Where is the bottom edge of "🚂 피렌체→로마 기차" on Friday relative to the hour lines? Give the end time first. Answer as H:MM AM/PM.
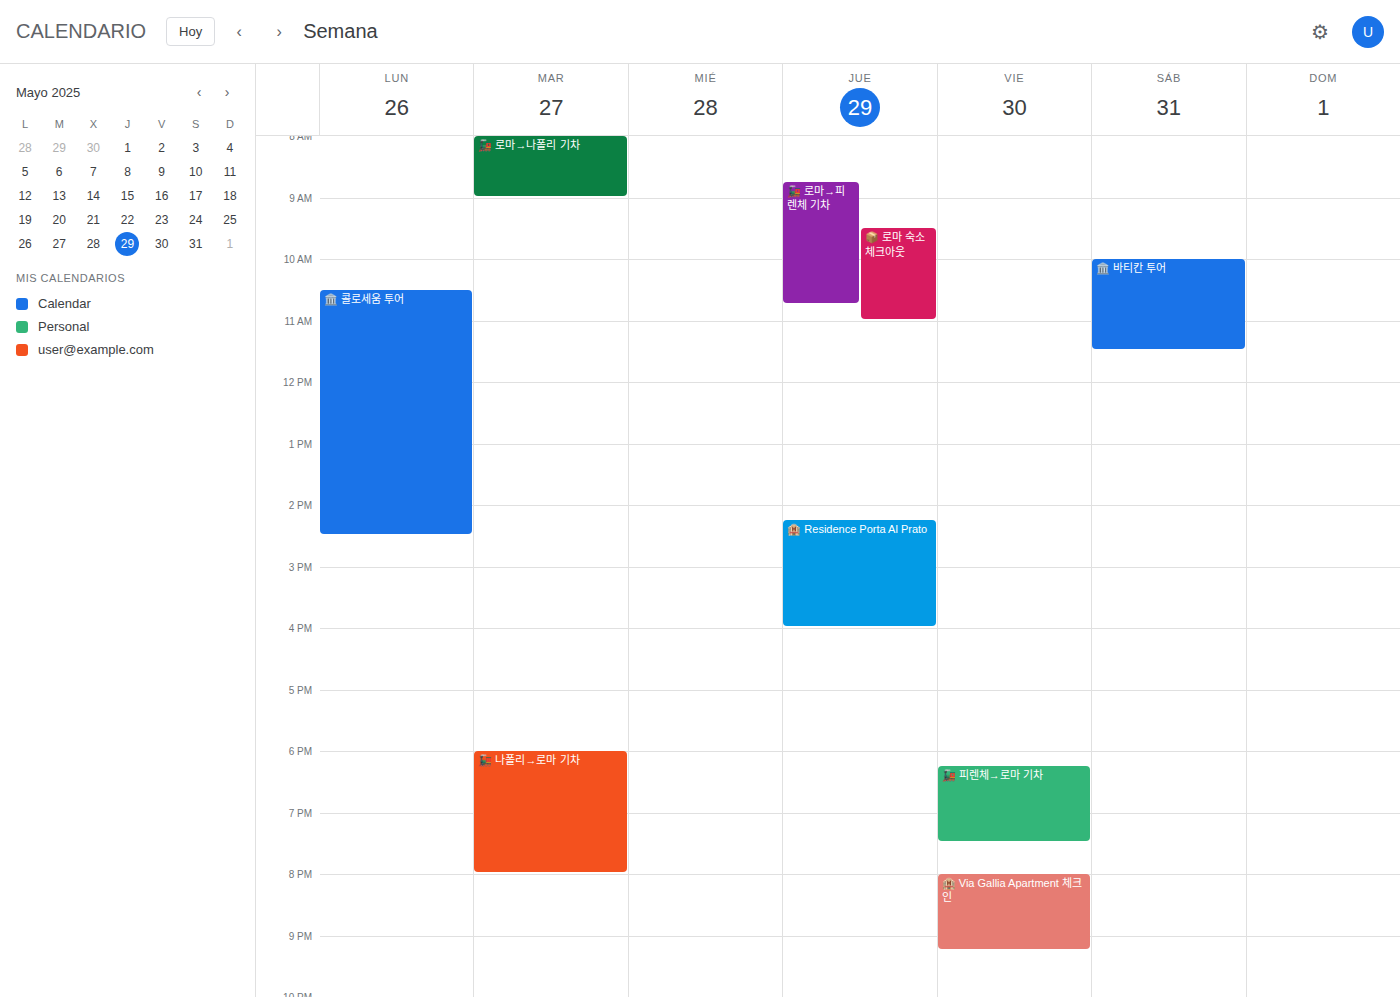
7:30 PM -- halfway between the 7 PM and 8 PM lines.